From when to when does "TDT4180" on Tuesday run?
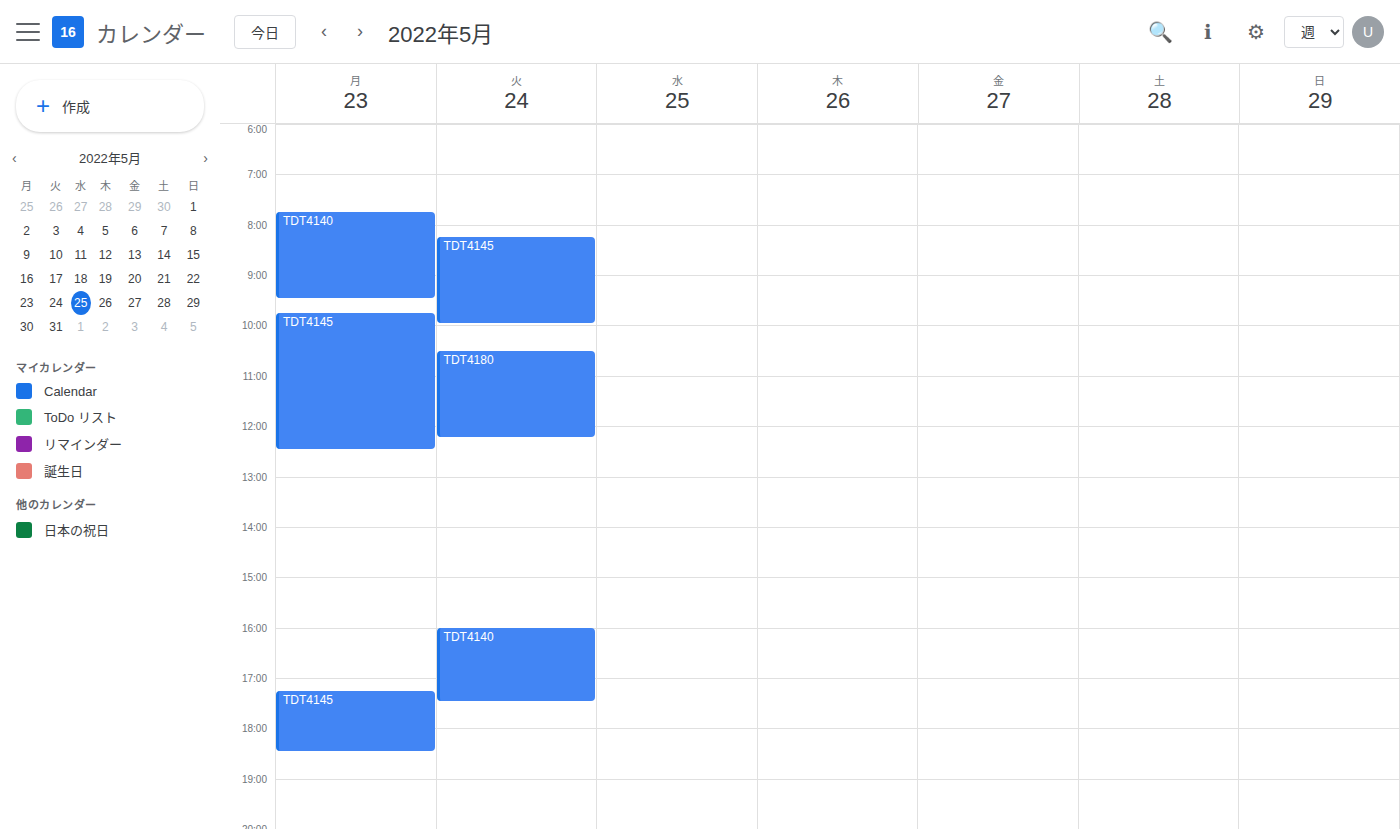
10:30 AM to 12:15 PM